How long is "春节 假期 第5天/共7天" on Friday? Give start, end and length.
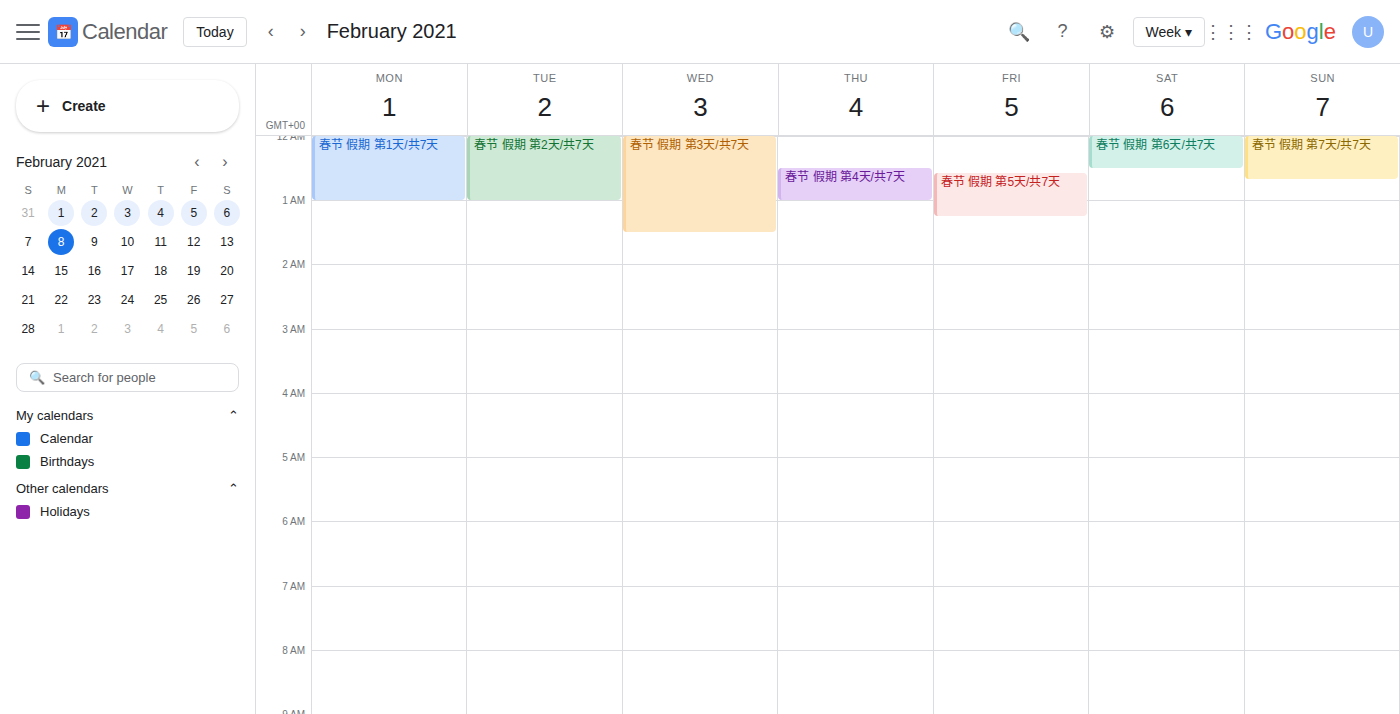
12:35 AM to 1:15 AM, 40 minutes